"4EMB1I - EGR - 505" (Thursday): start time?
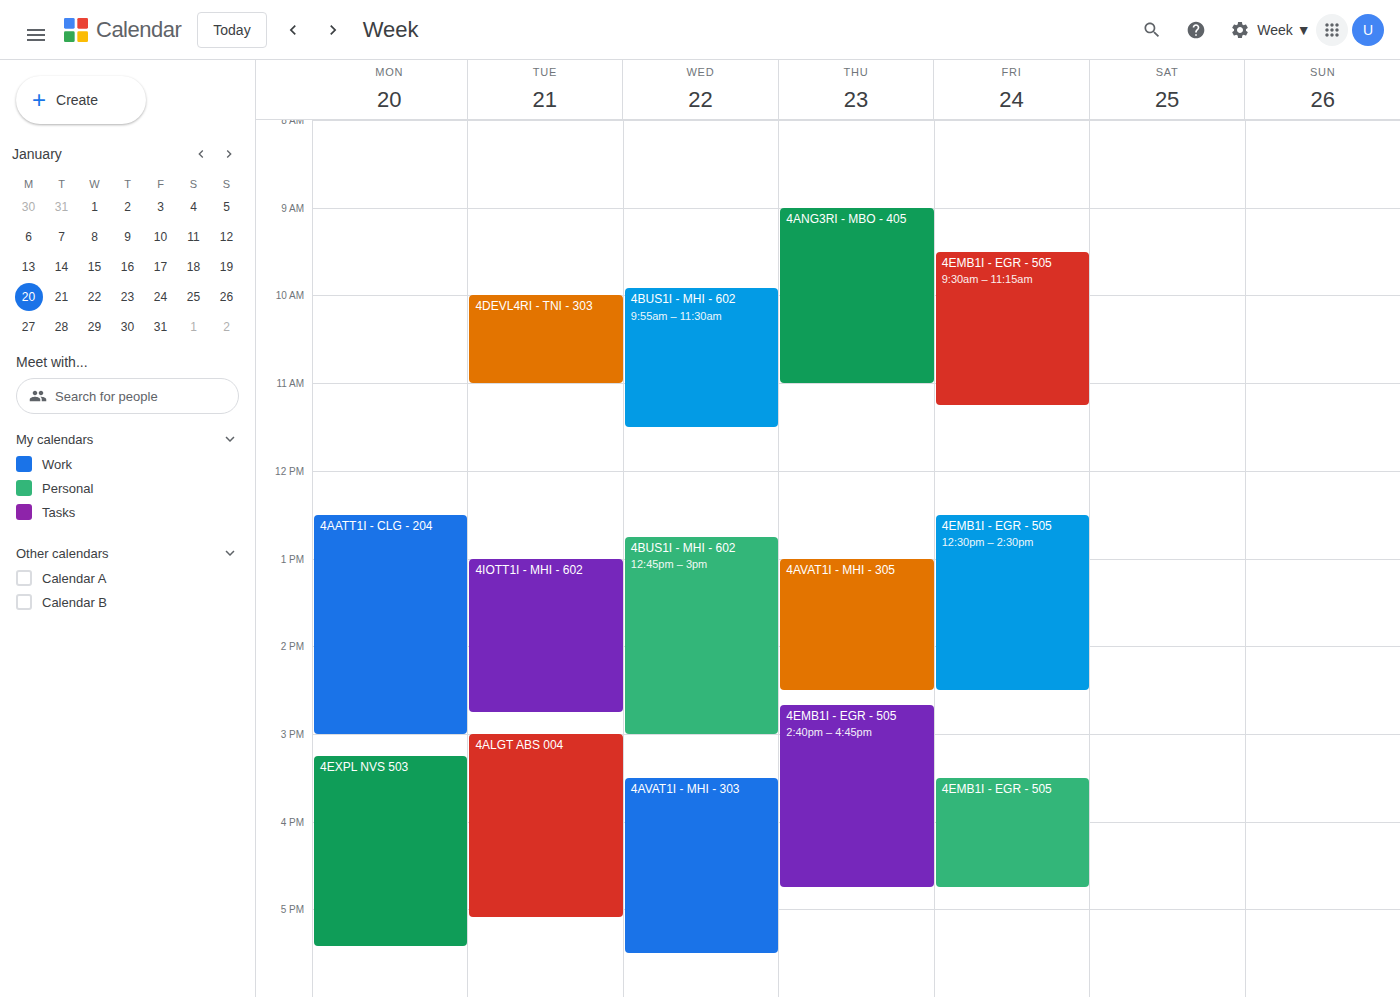
2:40 PM